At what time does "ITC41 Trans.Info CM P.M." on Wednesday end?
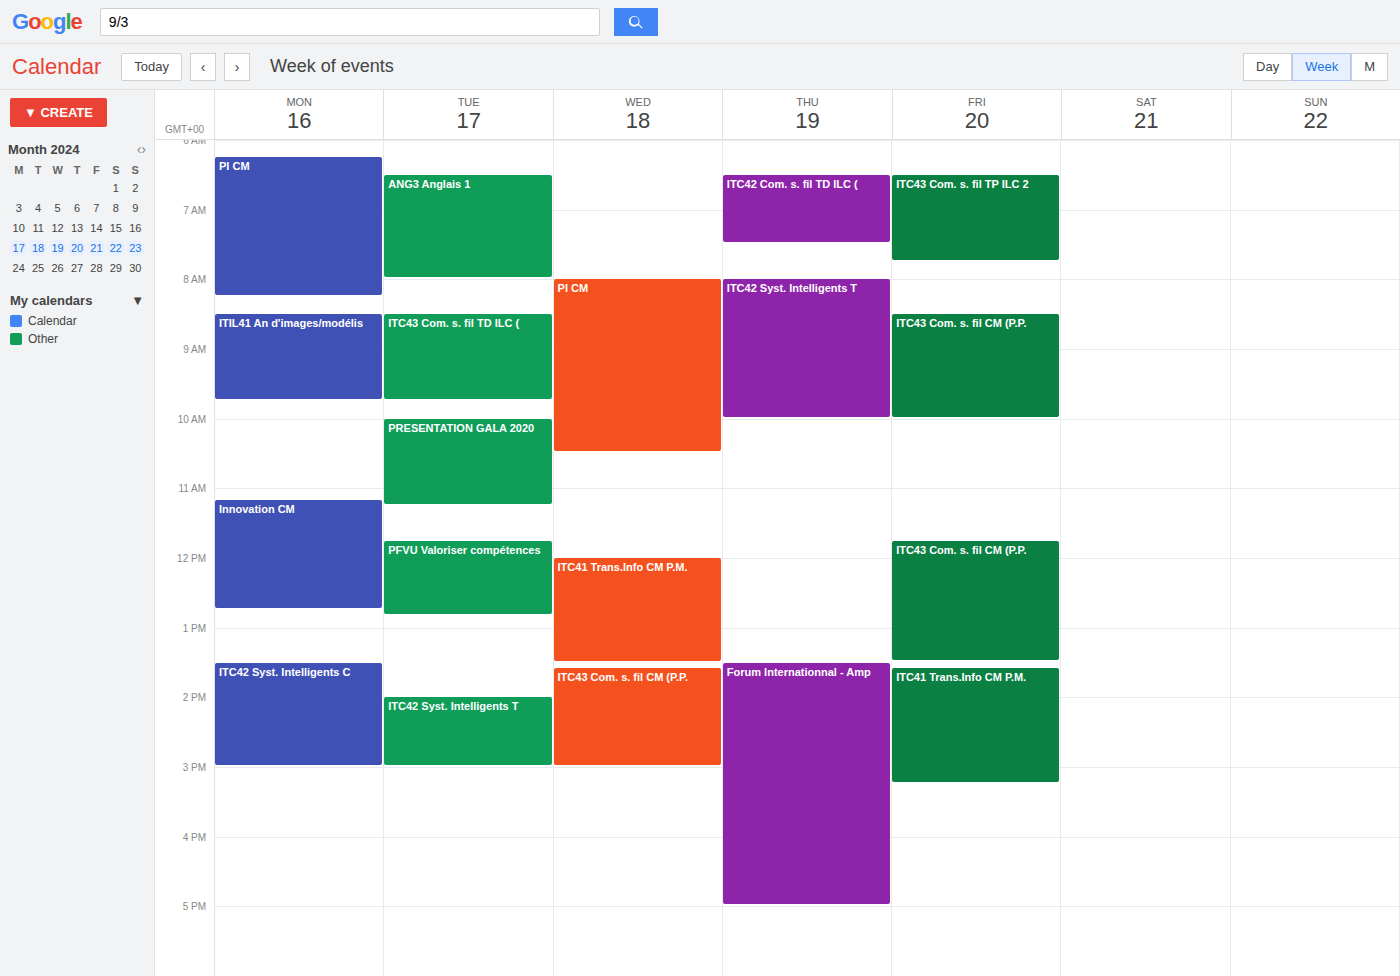
1:30 PM